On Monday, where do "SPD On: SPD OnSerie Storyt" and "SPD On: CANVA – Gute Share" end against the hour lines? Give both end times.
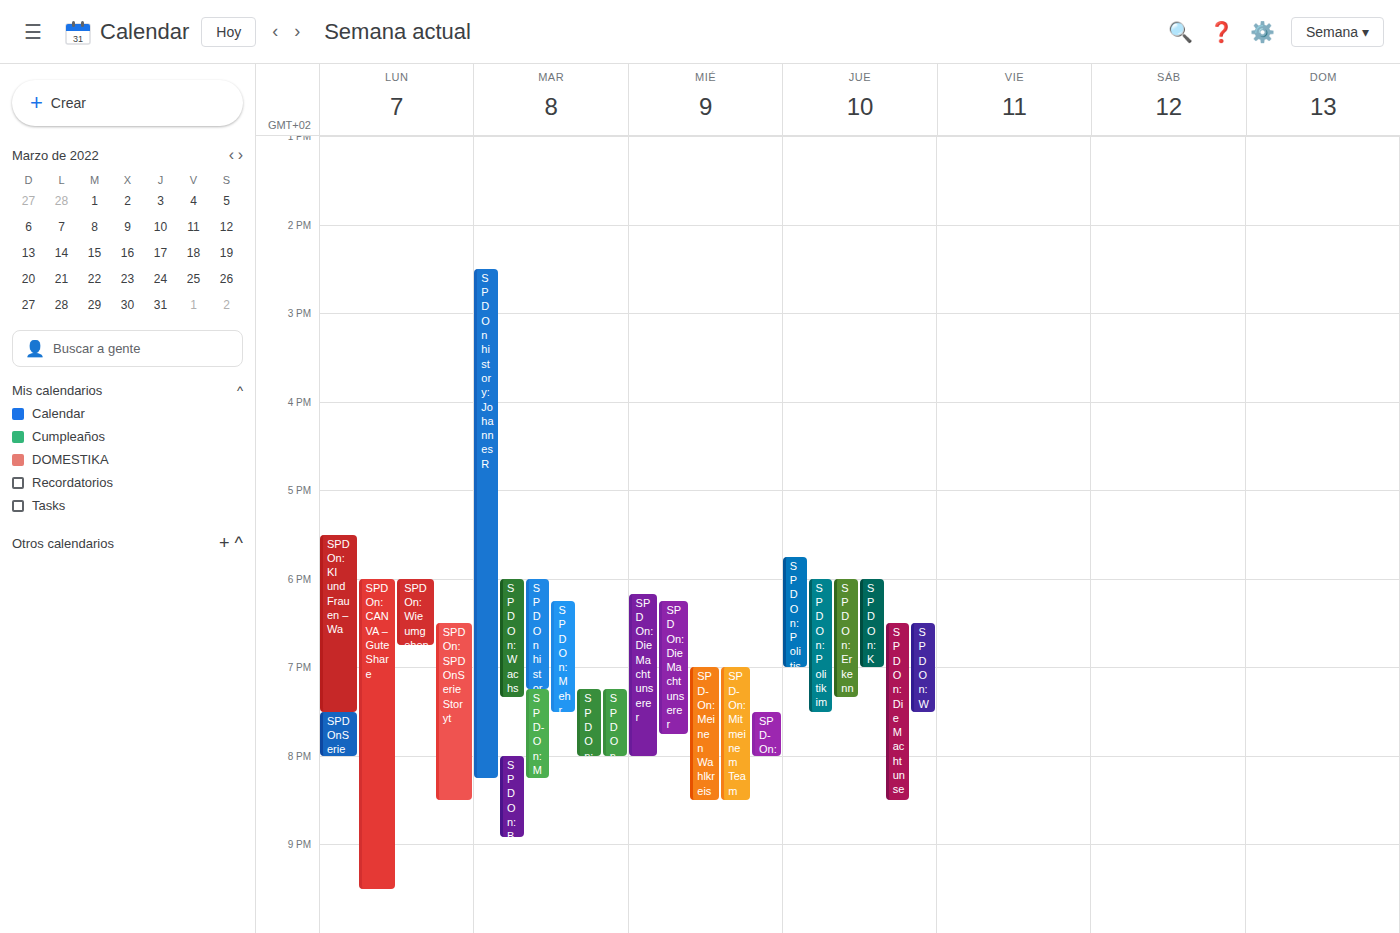
"SPD On: SPD OnSerie Storyt": 8:30 PM, halfway between the 8 PM and 9 PM lines. "SPD On: CANVA – Gute Share": 9:30 PM, halfway between the 9 PM and 10 PM lines.